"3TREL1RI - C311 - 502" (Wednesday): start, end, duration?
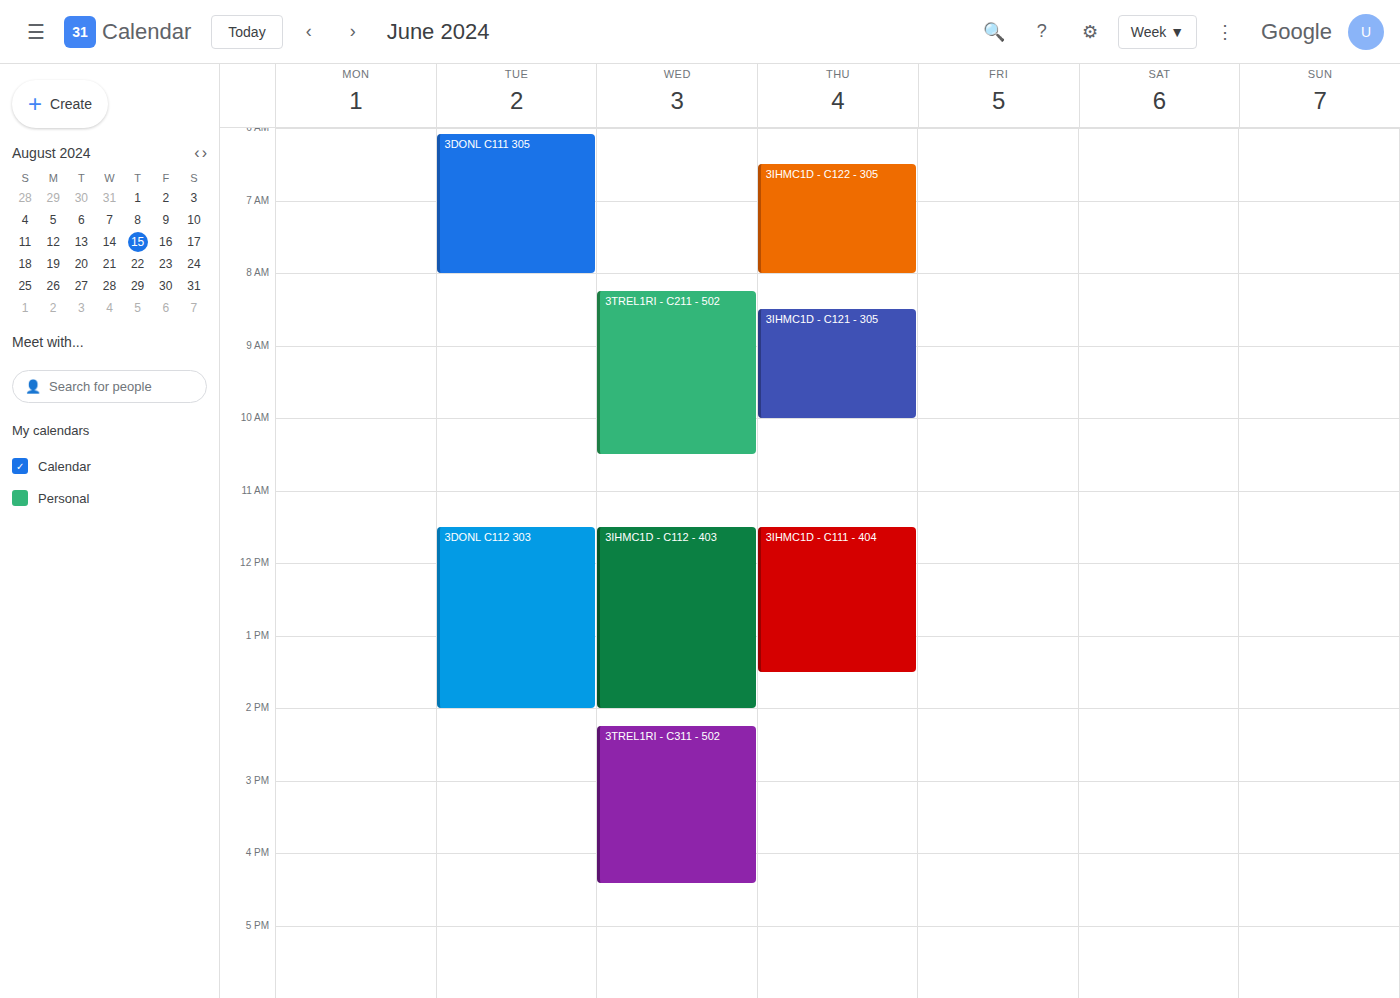
2:15 PM to 4:25 PM, 2 hours 10 minutes